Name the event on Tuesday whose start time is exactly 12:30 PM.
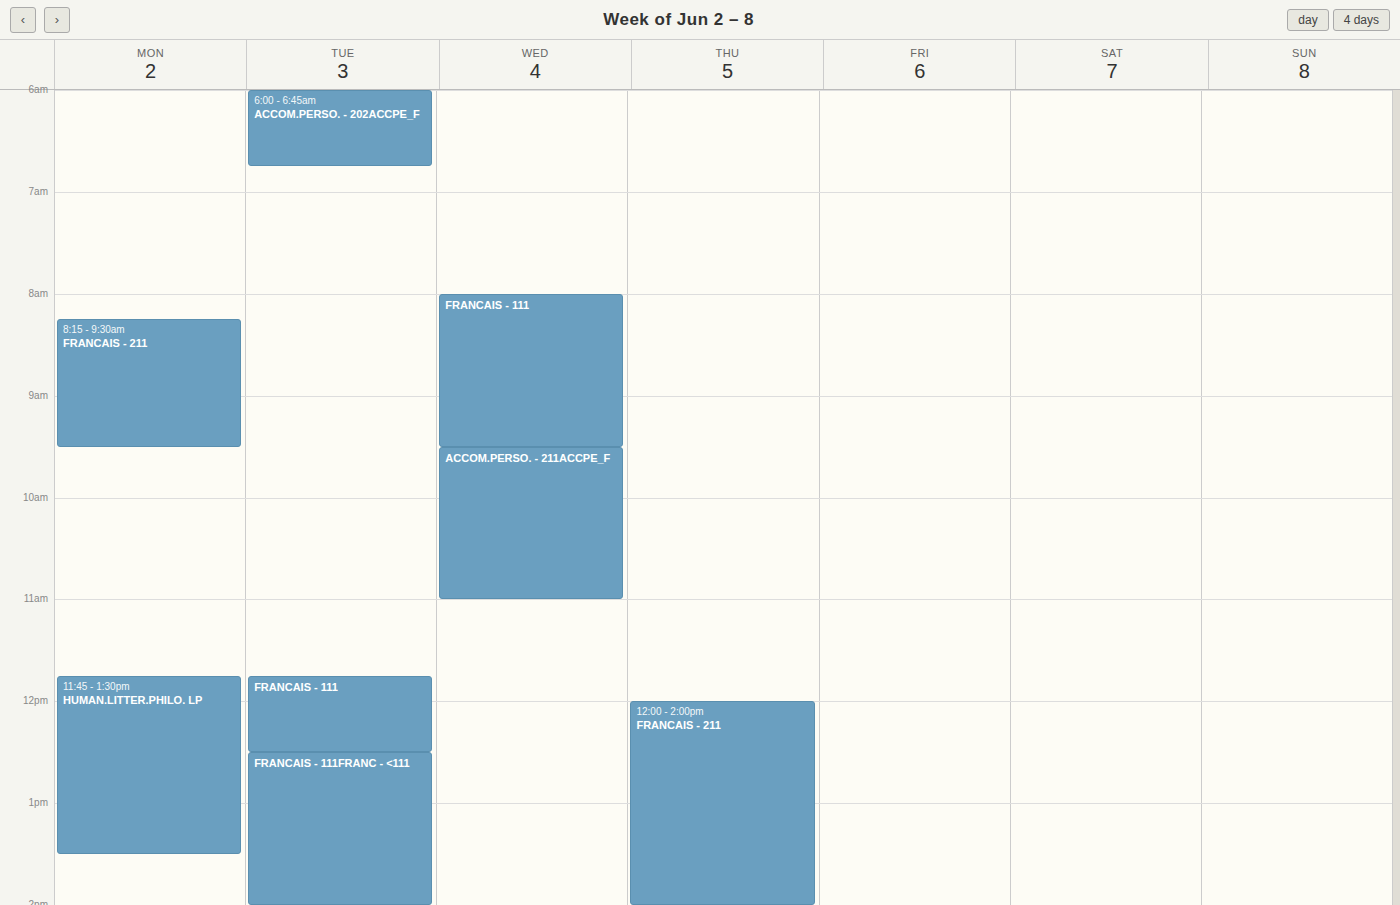
"FRANCAIS - 111FRANC - <111"